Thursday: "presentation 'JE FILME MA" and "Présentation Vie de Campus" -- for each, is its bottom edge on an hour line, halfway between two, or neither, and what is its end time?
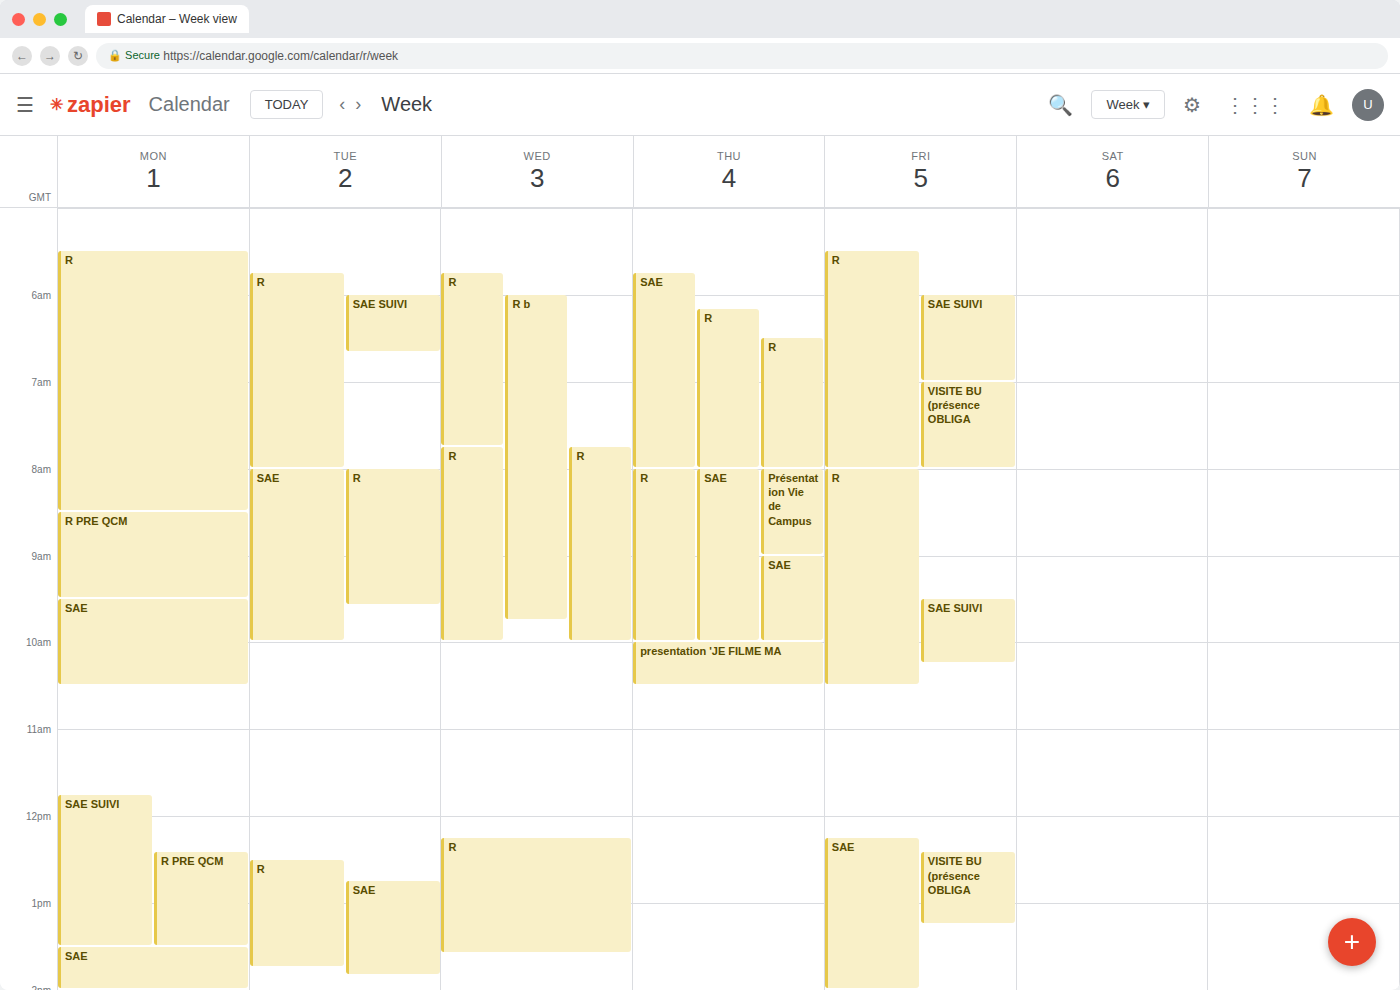
"presentation 'JE FILME MA": 10:30 AM, halfway between the 10 AM and 11 AM lines. "Présentation Vie de Campus": 9:00 AM, exactly on the 9 AM line.